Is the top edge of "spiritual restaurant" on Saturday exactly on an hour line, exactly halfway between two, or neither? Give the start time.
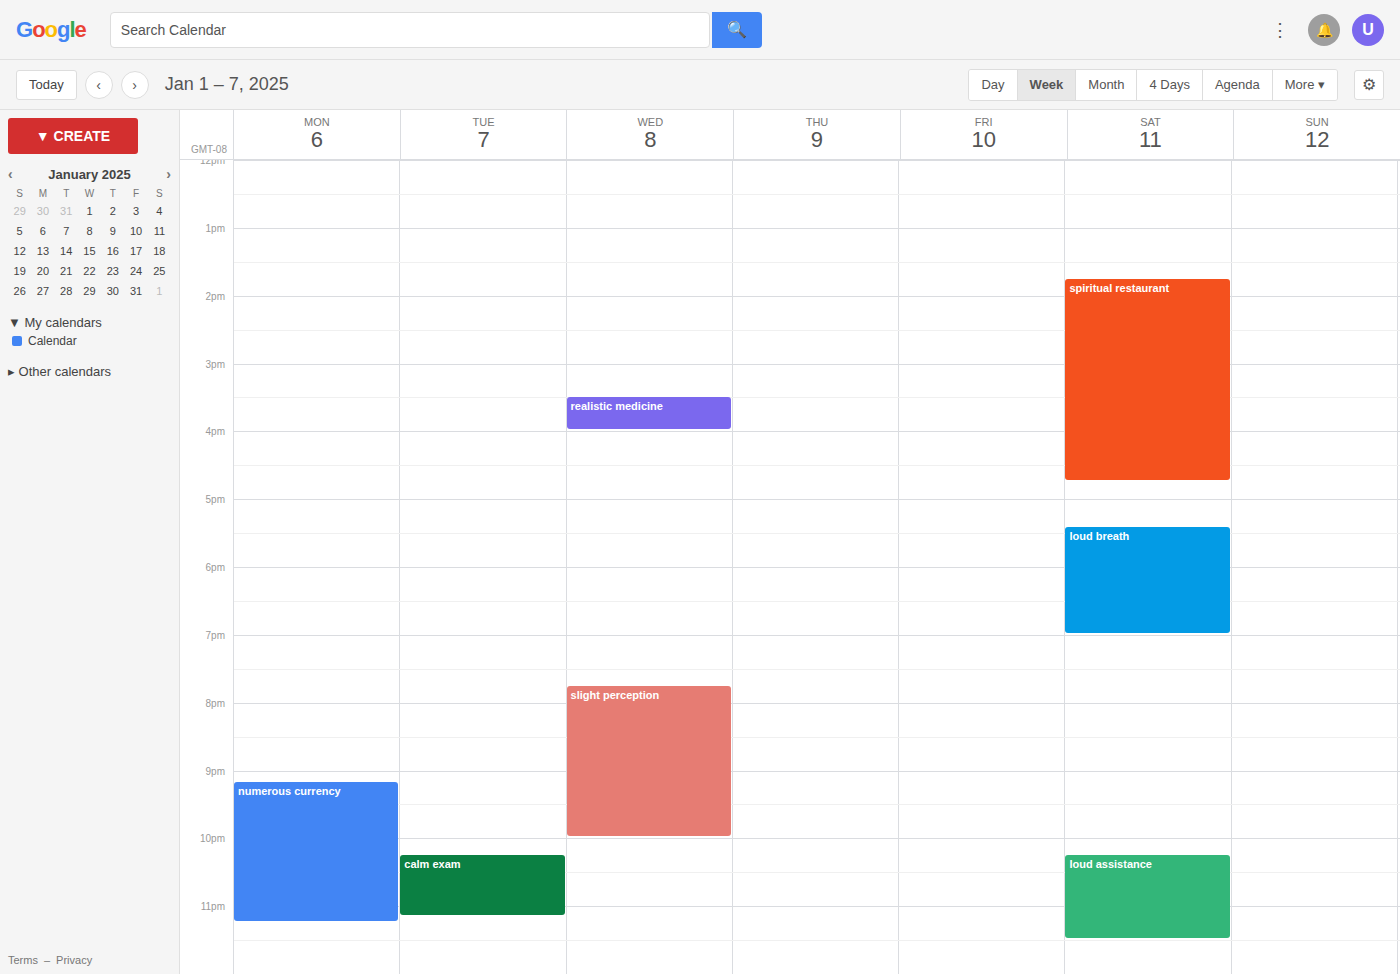
1:45 PM -- neither: three quarters of the way from the 1 PM line to the 2 PM line.